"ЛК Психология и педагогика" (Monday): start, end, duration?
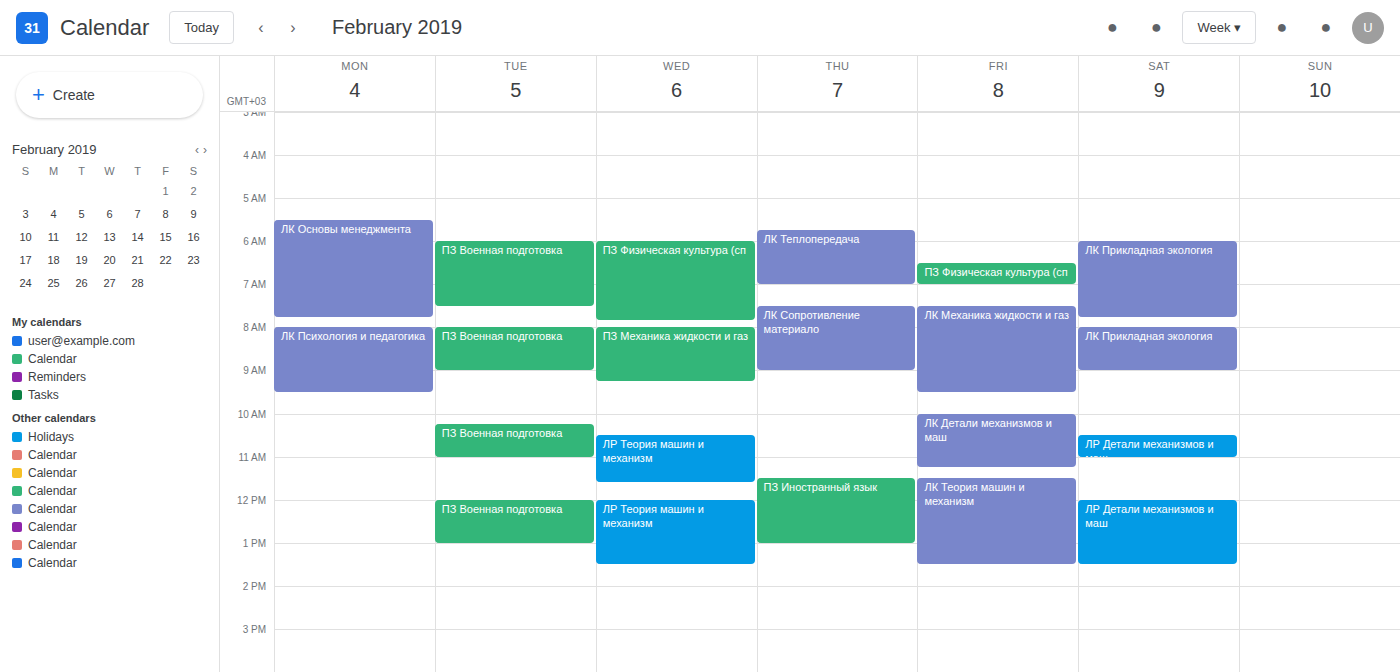
8:00 AM to 9:30 AM, 1 hour 30 minutes